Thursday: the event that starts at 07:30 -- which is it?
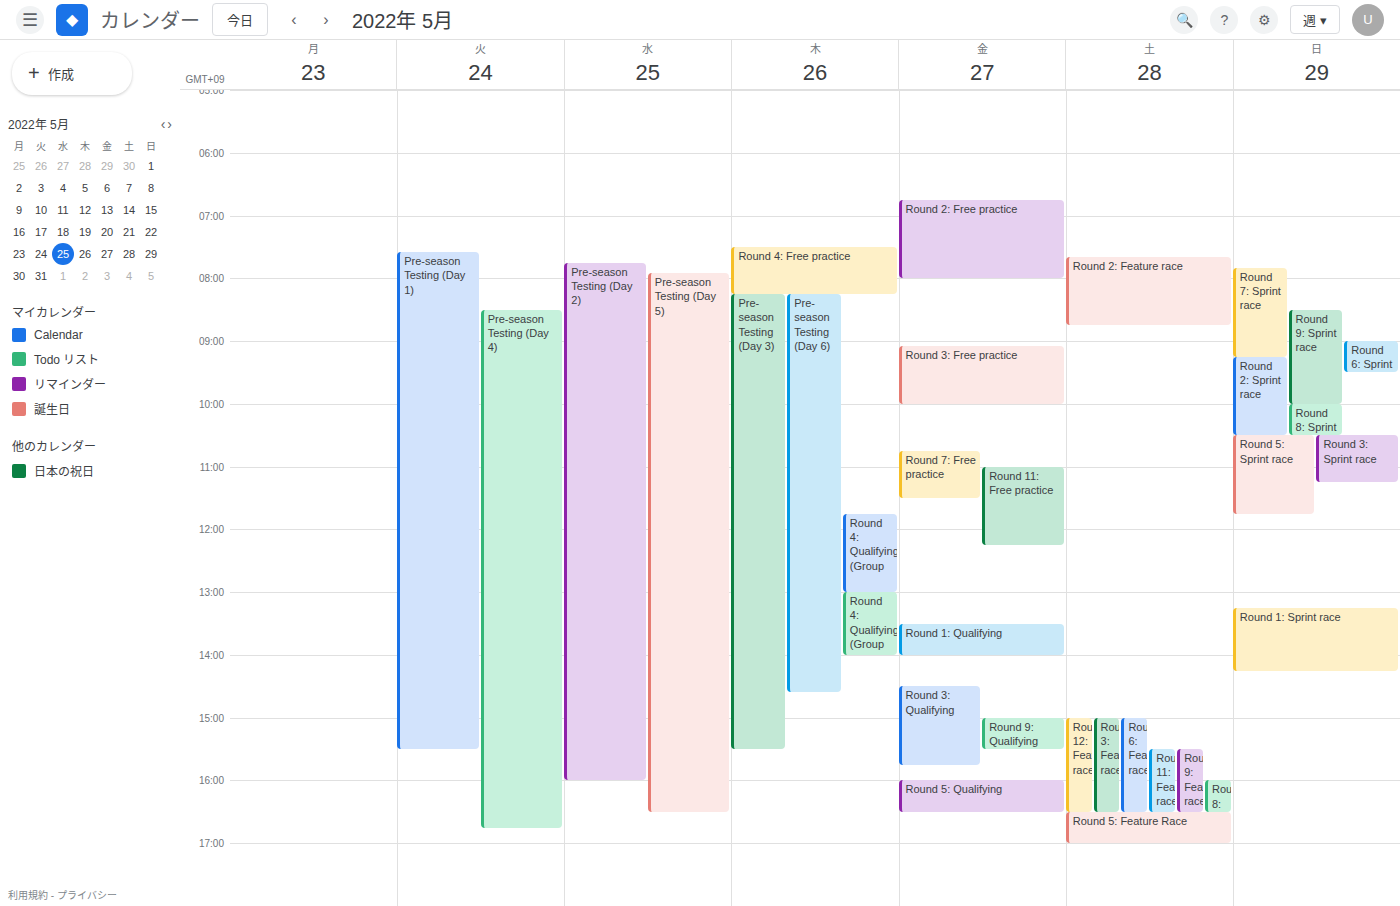
"Round 4: Free practice"